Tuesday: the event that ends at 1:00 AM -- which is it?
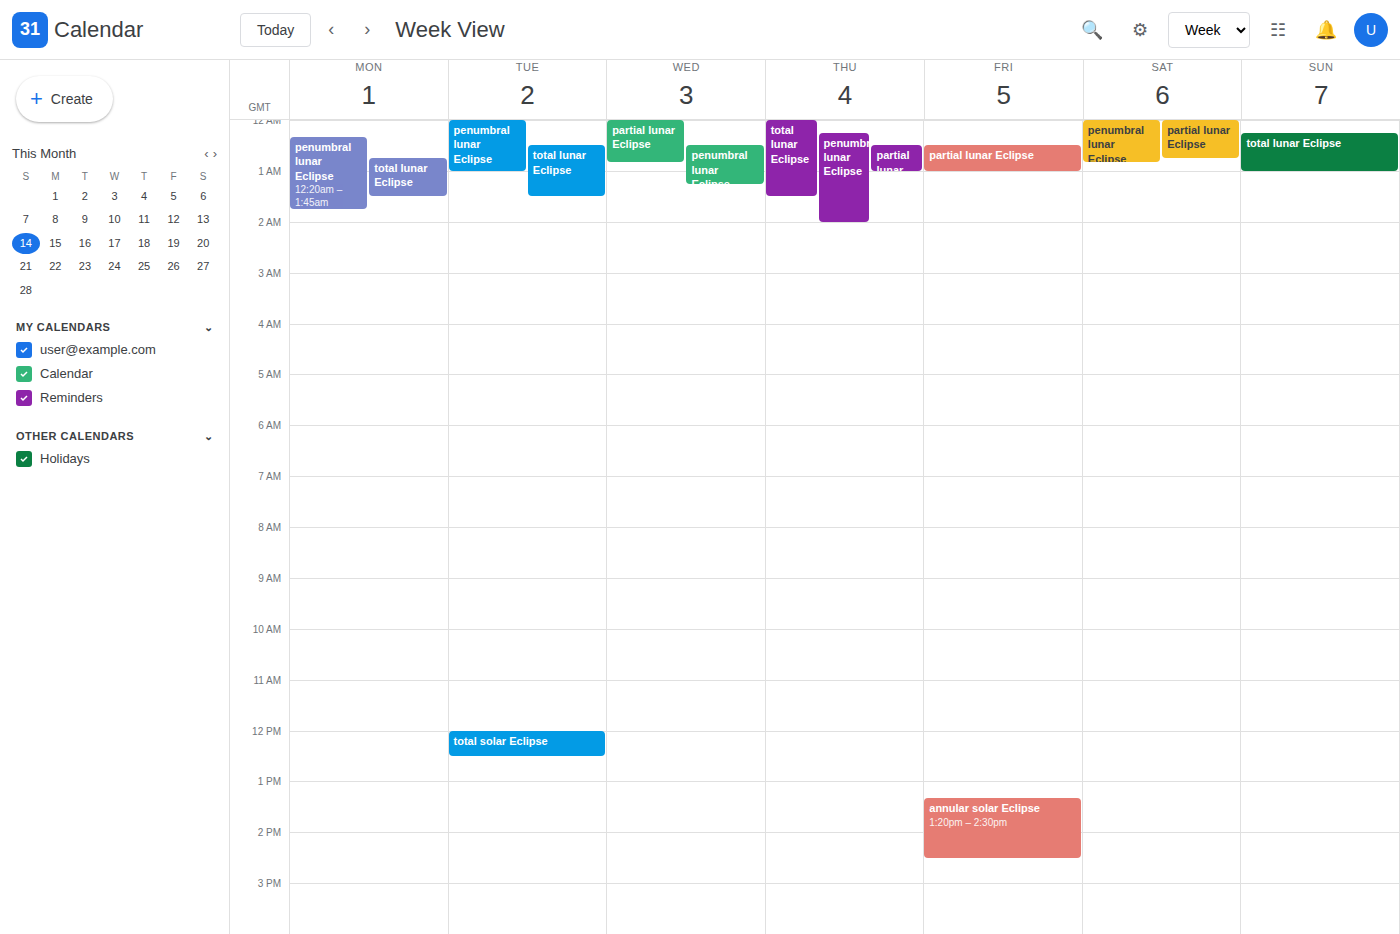
"penumbral lunar Eclipse"